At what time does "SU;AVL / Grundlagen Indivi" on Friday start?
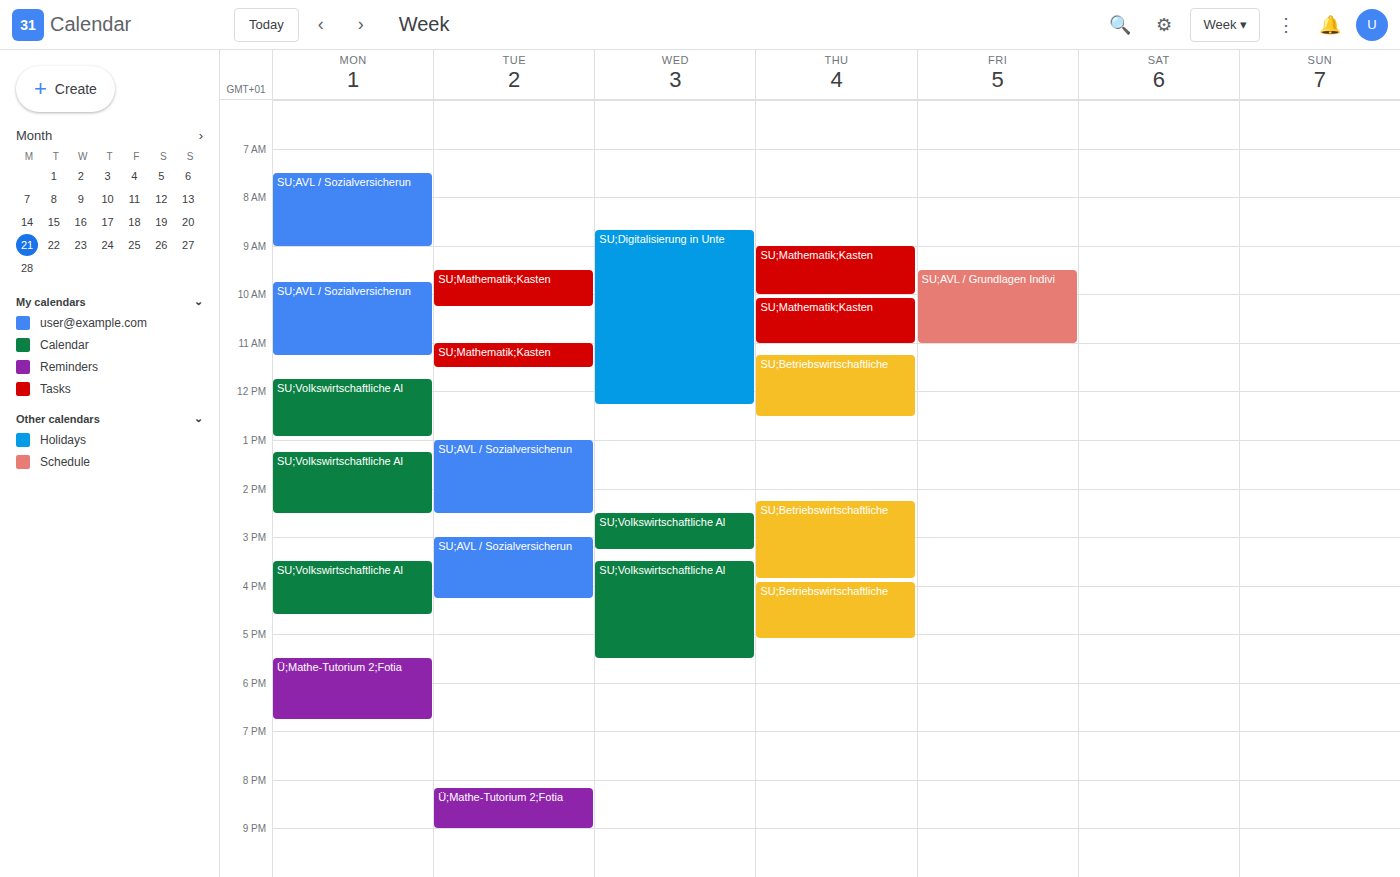
9:30 AM